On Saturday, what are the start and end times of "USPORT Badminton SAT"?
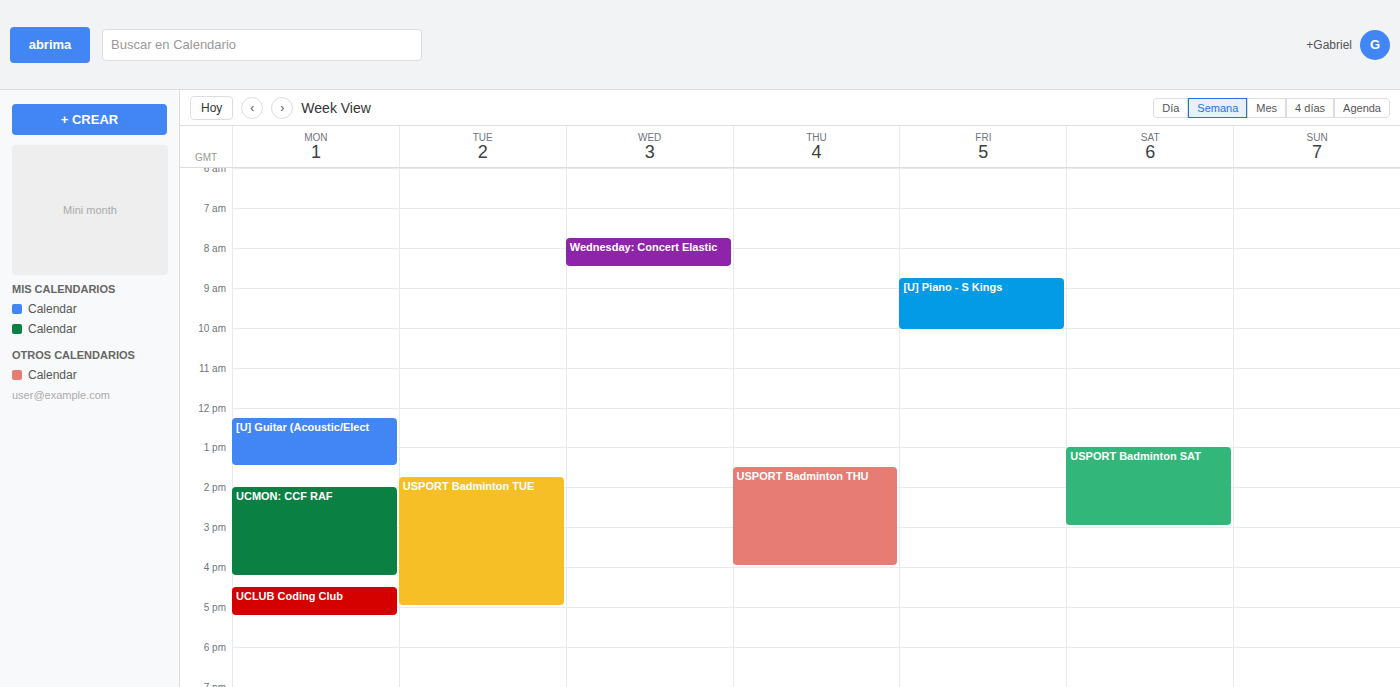
13:00 to 15:00